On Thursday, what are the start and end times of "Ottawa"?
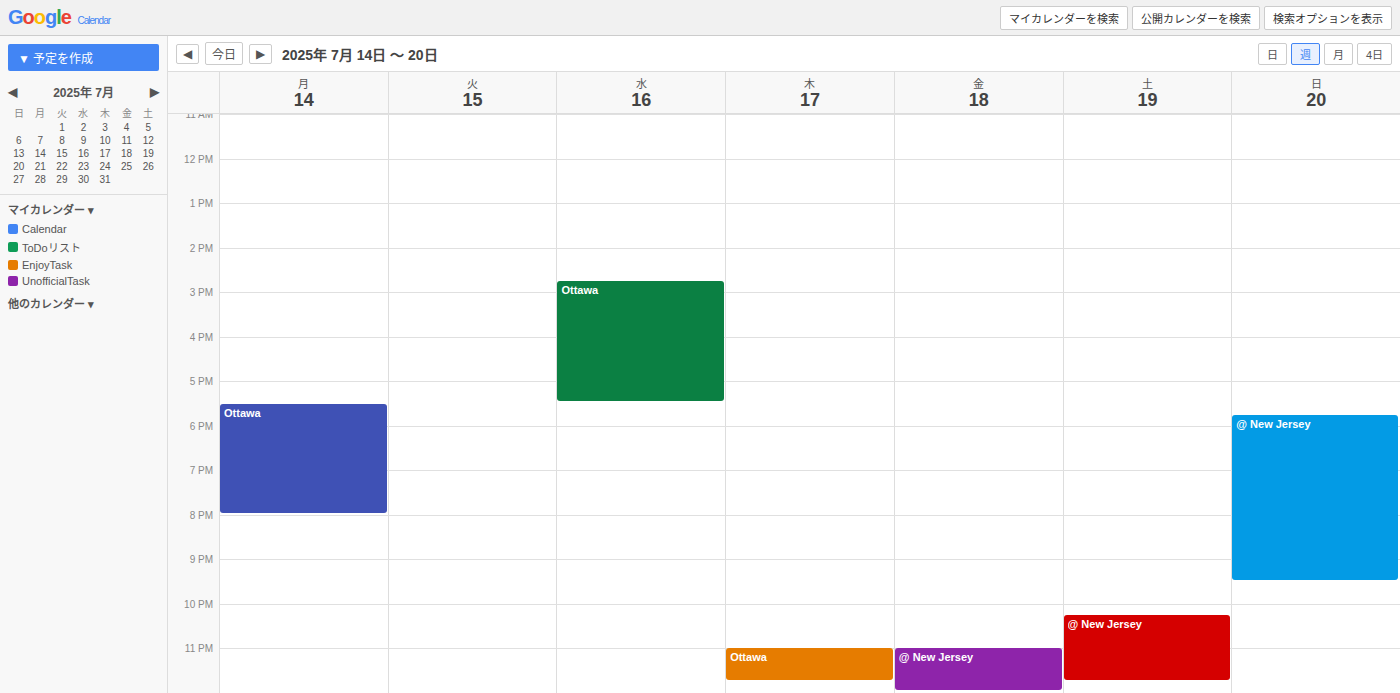
23:00 to 23:45